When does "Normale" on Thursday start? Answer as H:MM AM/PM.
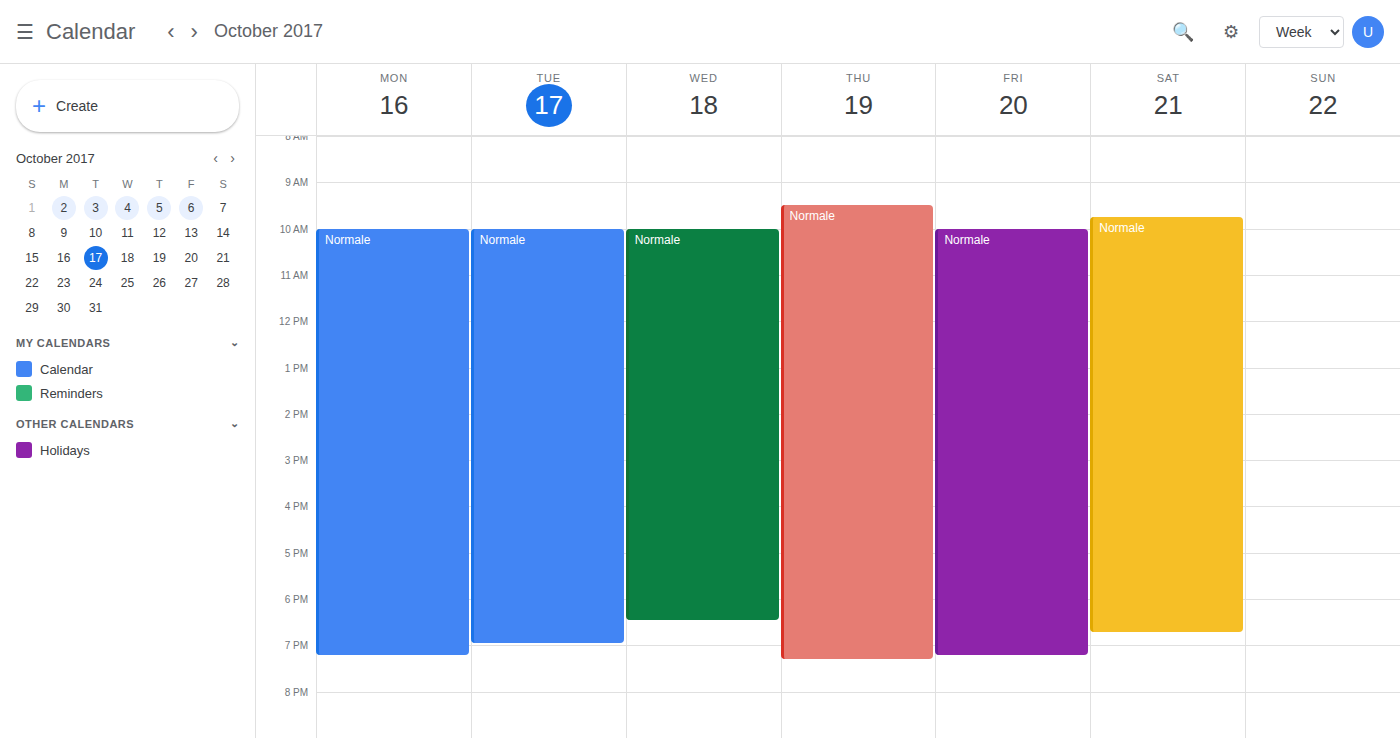
9:30 AM